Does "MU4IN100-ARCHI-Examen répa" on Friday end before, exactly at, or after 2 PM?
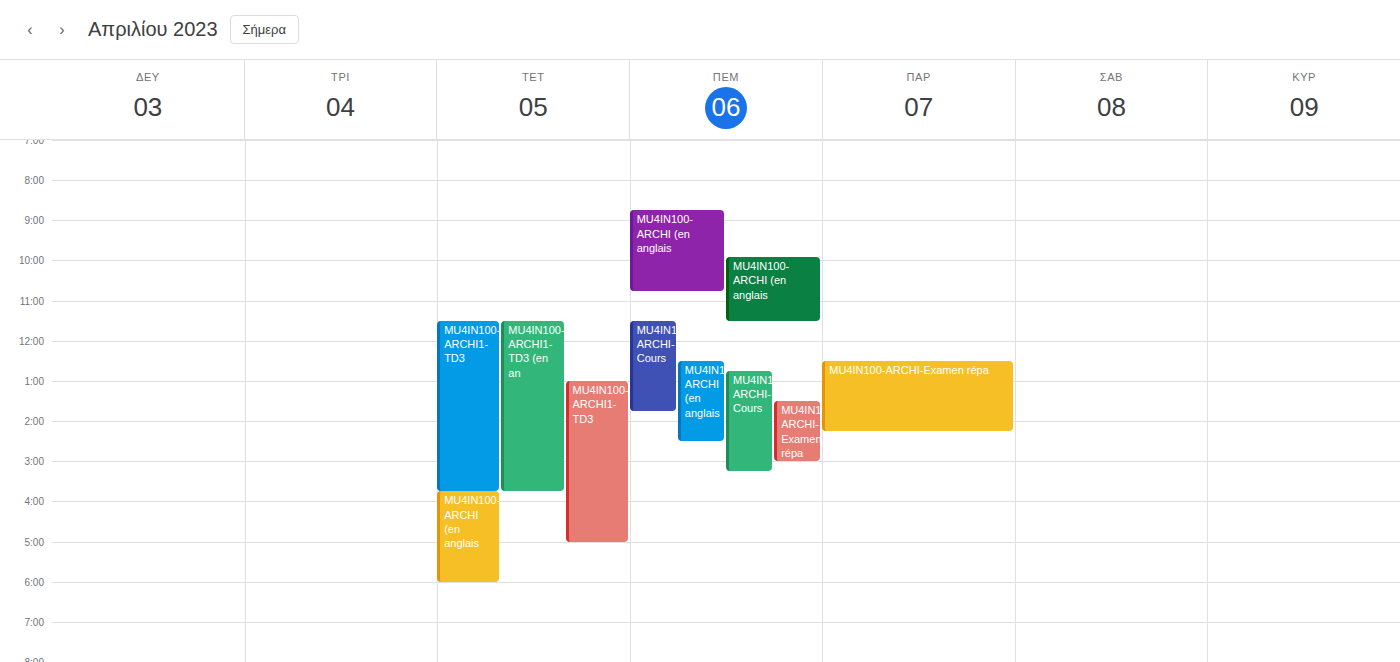
2:15 PM -- after 2 PM, 15 minutes below the 2 PM line.